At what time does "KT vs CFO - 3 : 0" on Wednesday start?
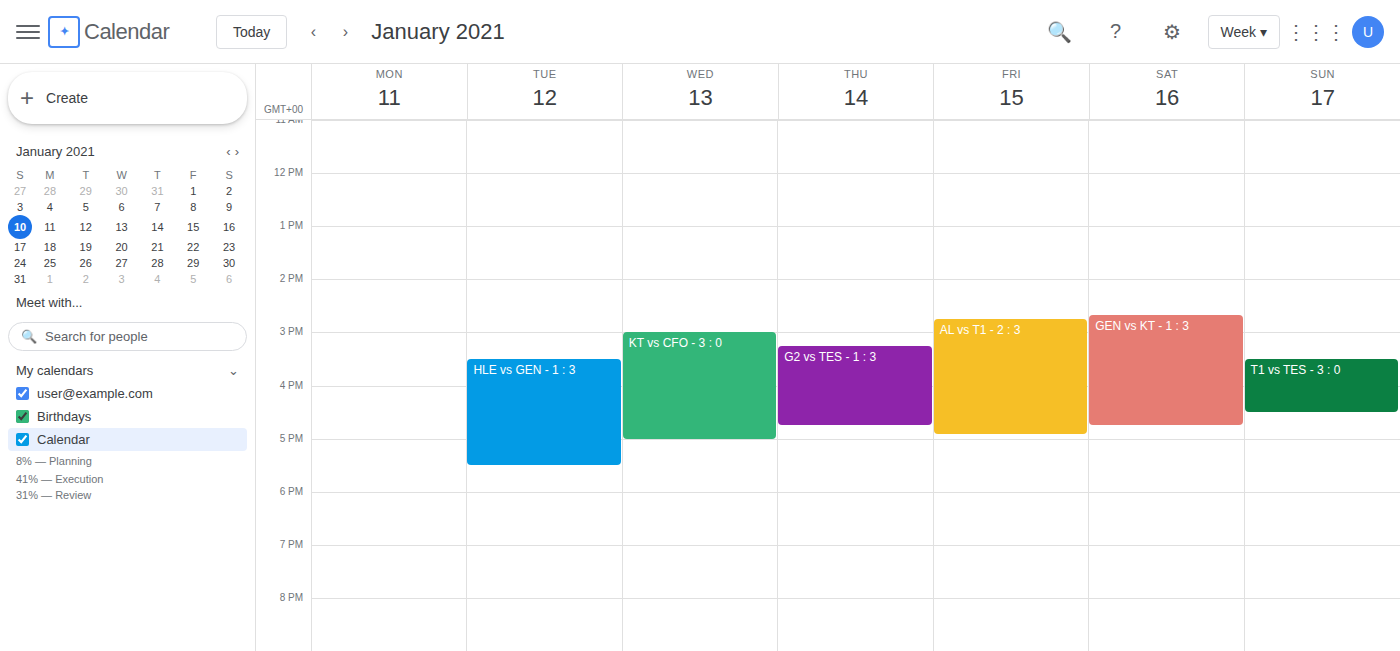
3:00 PM